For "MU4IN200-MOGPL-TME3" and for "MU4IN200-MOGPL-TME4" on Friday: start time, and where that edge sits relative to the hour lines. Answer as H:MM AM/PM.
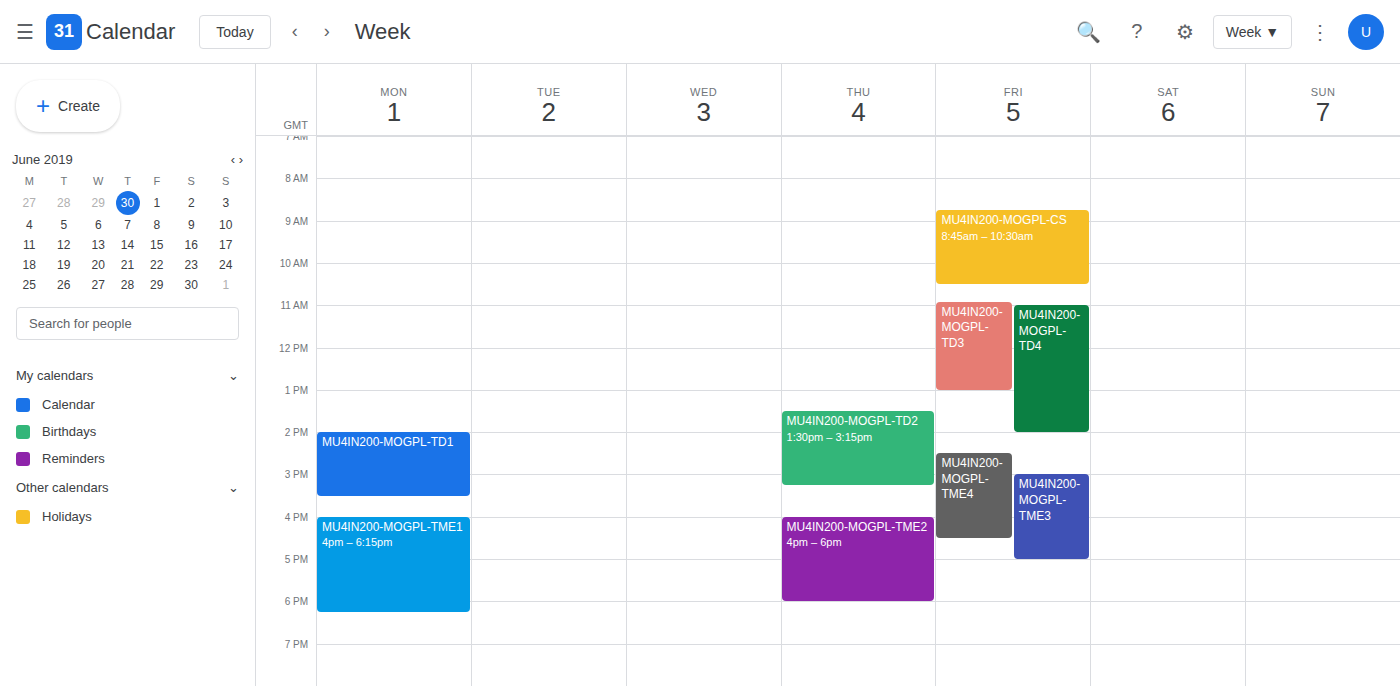
"MU4IN200-MOGPL-TME3": 3:00 PM, exactly on the 3 PM line. "MU4IN200-MOGPL-TME4": 2:30 PM, halfway between the 2 PM and 3 PM lines.